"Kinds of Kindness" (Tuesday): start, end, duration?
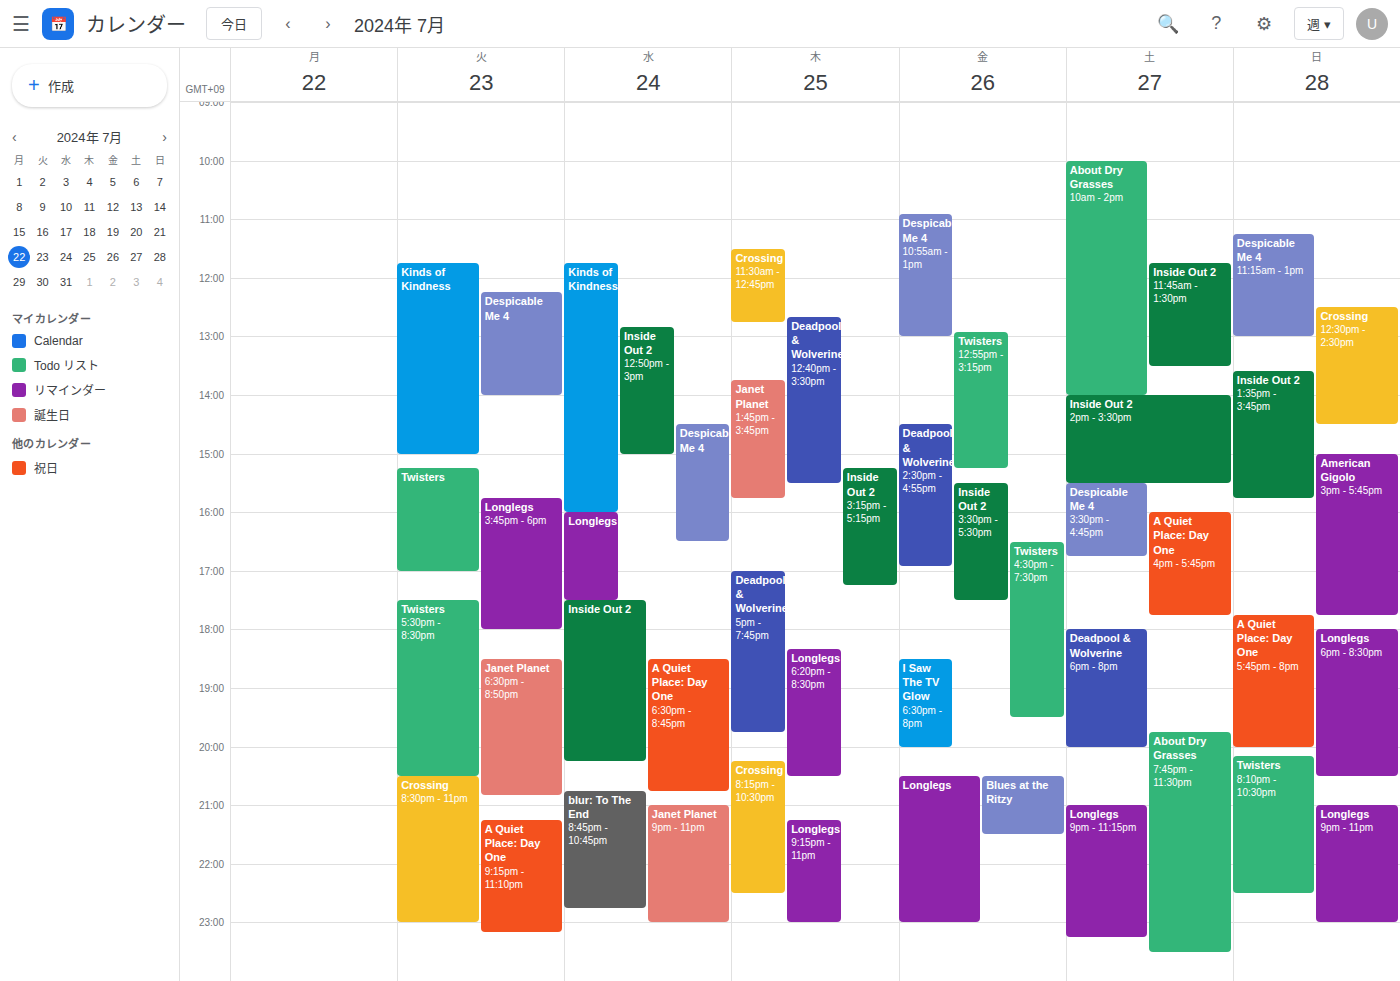
11:45 AM to 3:00 PM, 3 hours 15 minutes